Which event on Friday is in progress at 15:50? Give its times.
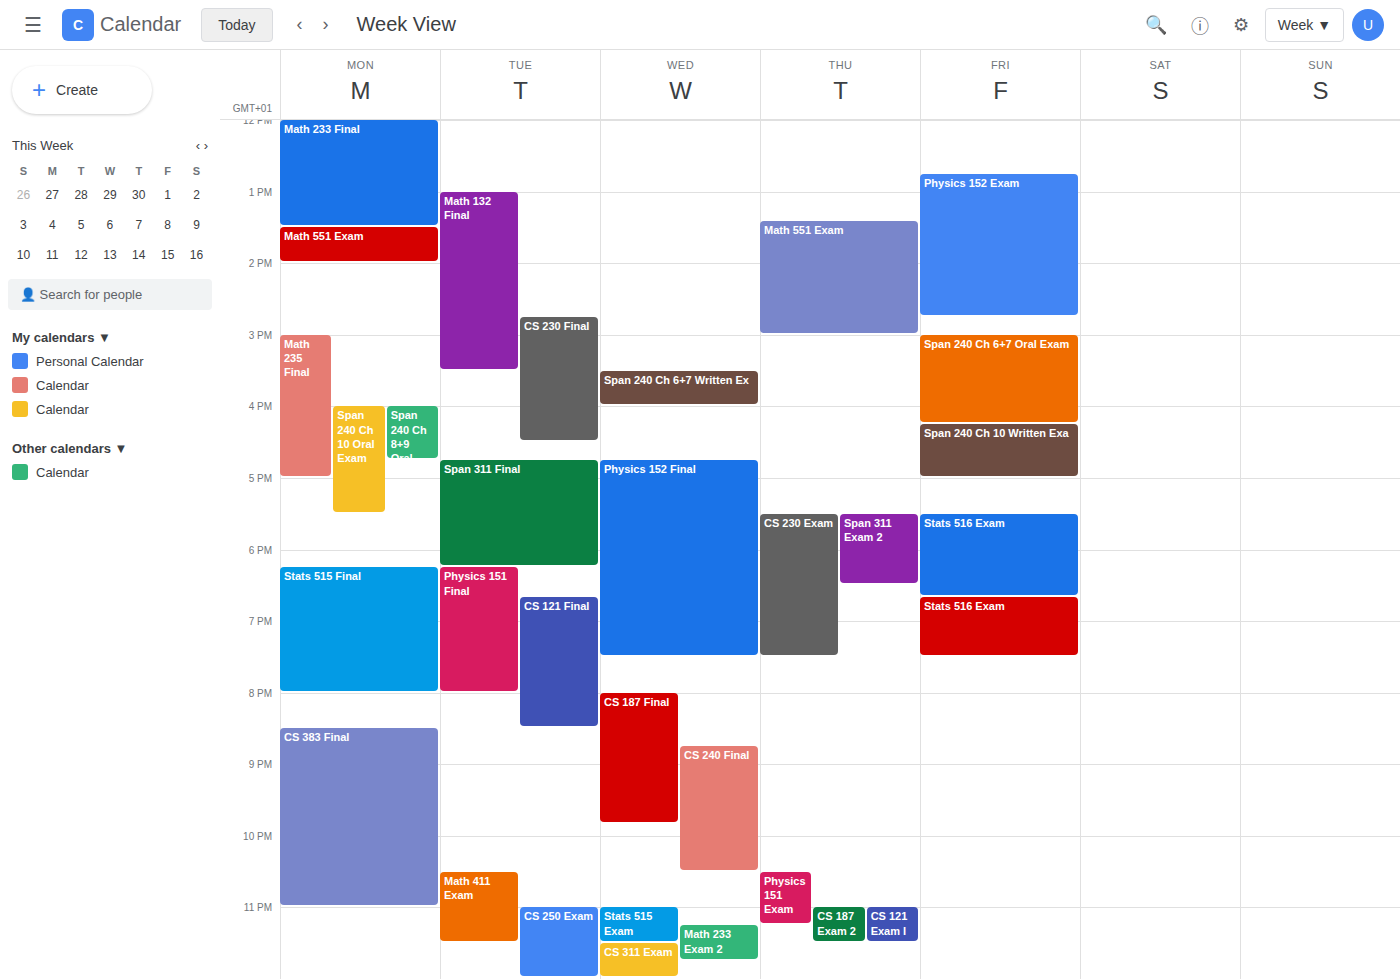
"Span 240 Ch 6+7 Oral Exam", 15:00 to 16:15